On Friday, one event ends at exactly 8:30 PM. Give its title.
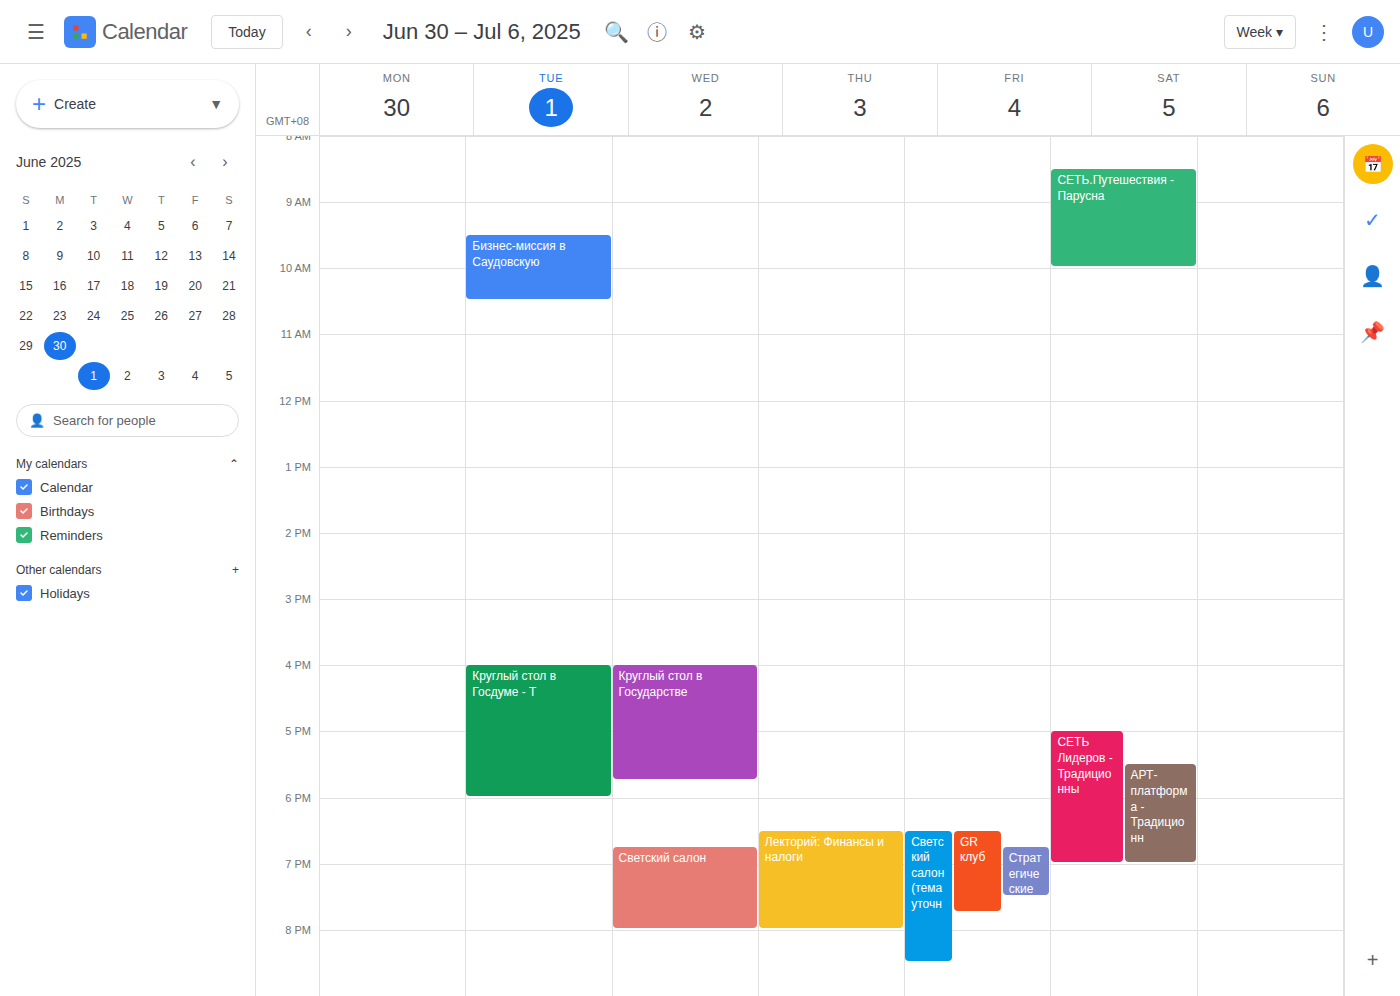
"Светский салон (тема уточн"